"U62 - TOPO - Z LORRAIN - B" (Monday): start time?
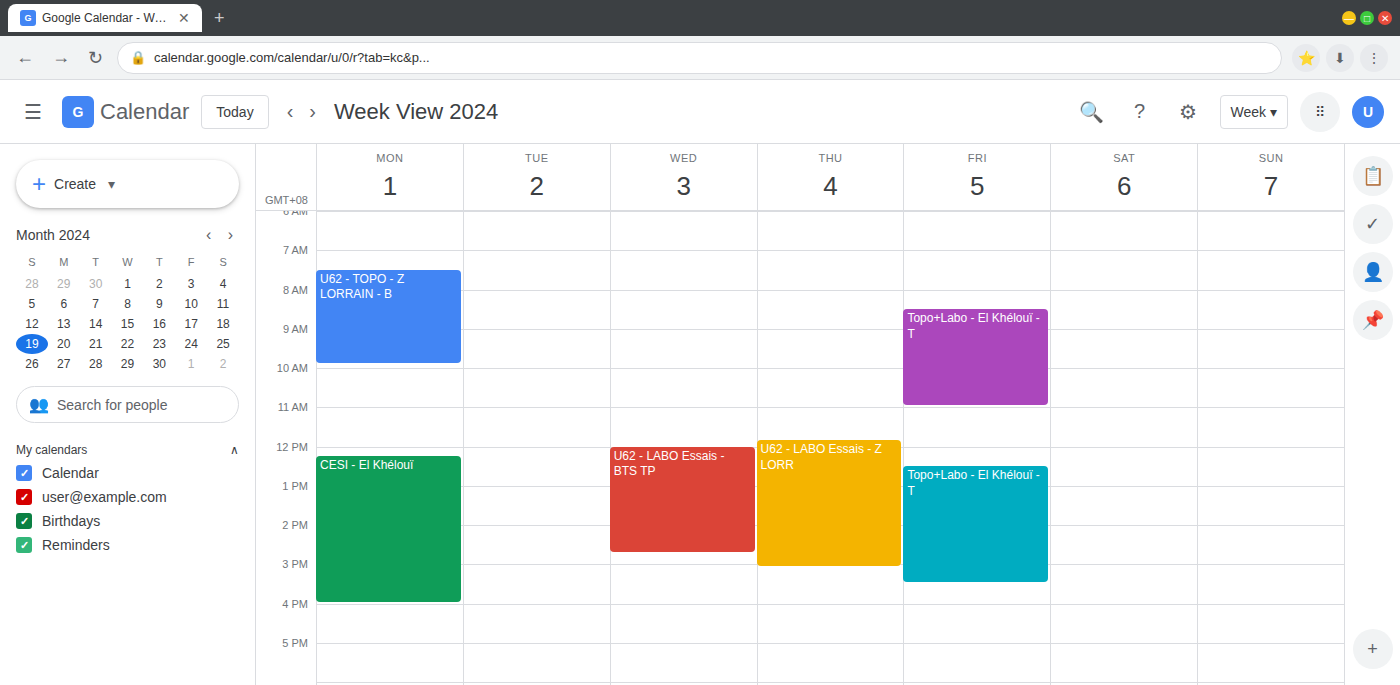
7:30 AM